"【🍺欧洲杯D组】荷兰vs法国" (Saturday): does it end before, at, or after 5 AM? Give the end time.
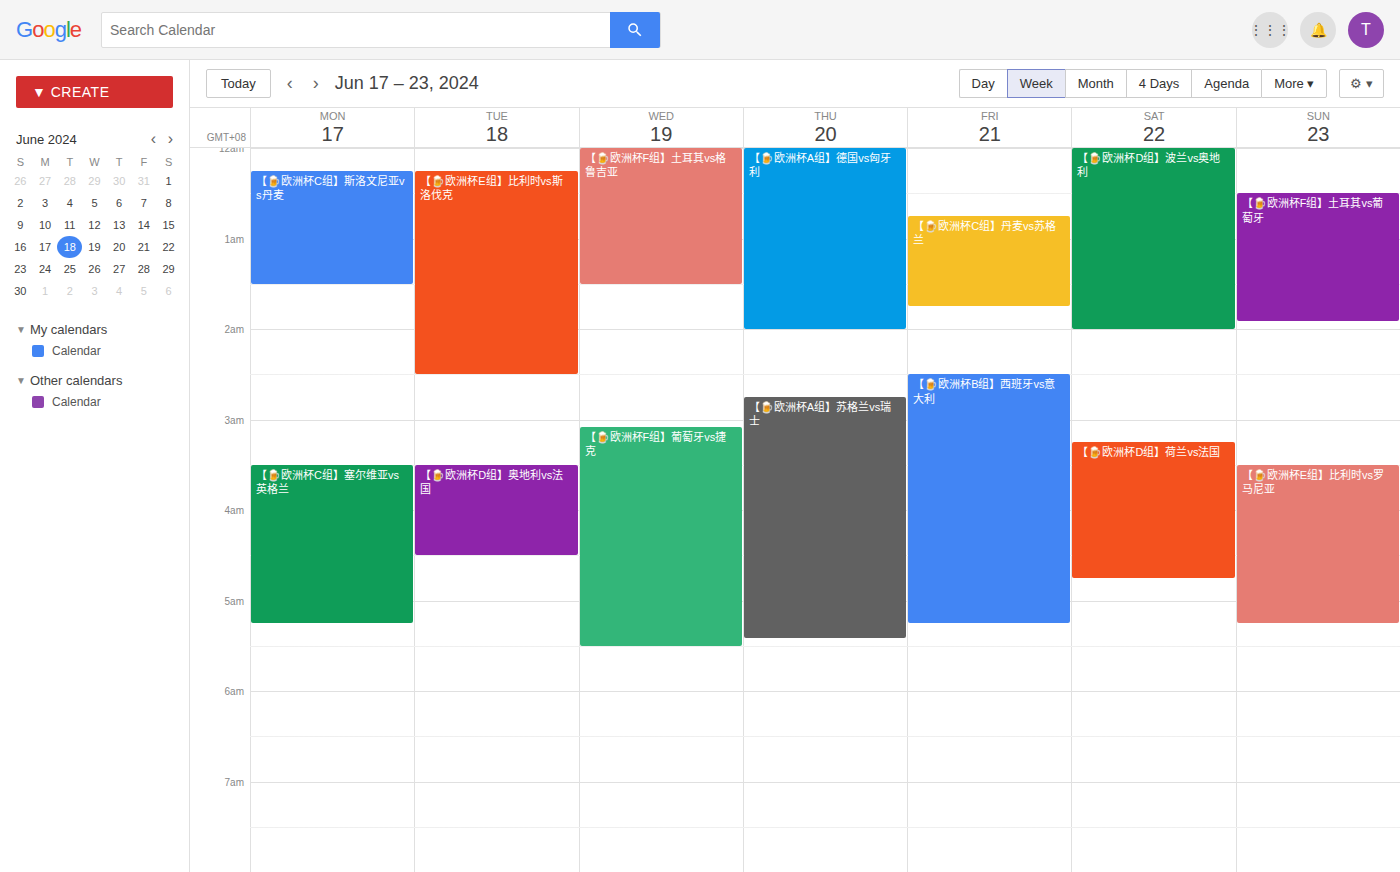
4:45 AM -- before 5 AM, 15 minutes above the 5 AM line.